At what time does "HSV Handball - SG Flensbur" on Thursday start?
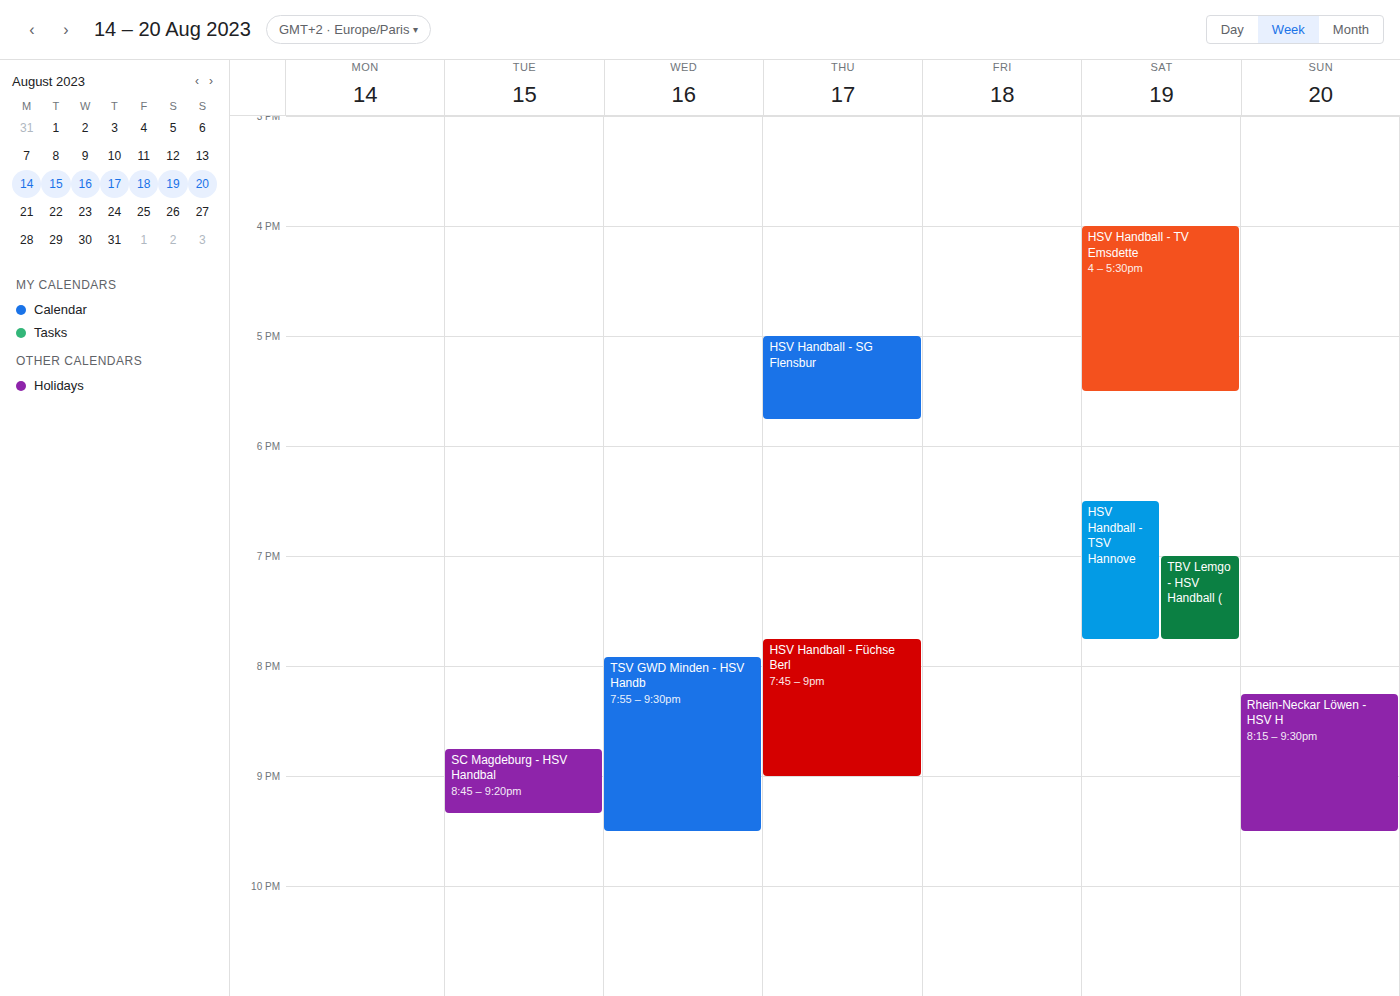
5:00 PM